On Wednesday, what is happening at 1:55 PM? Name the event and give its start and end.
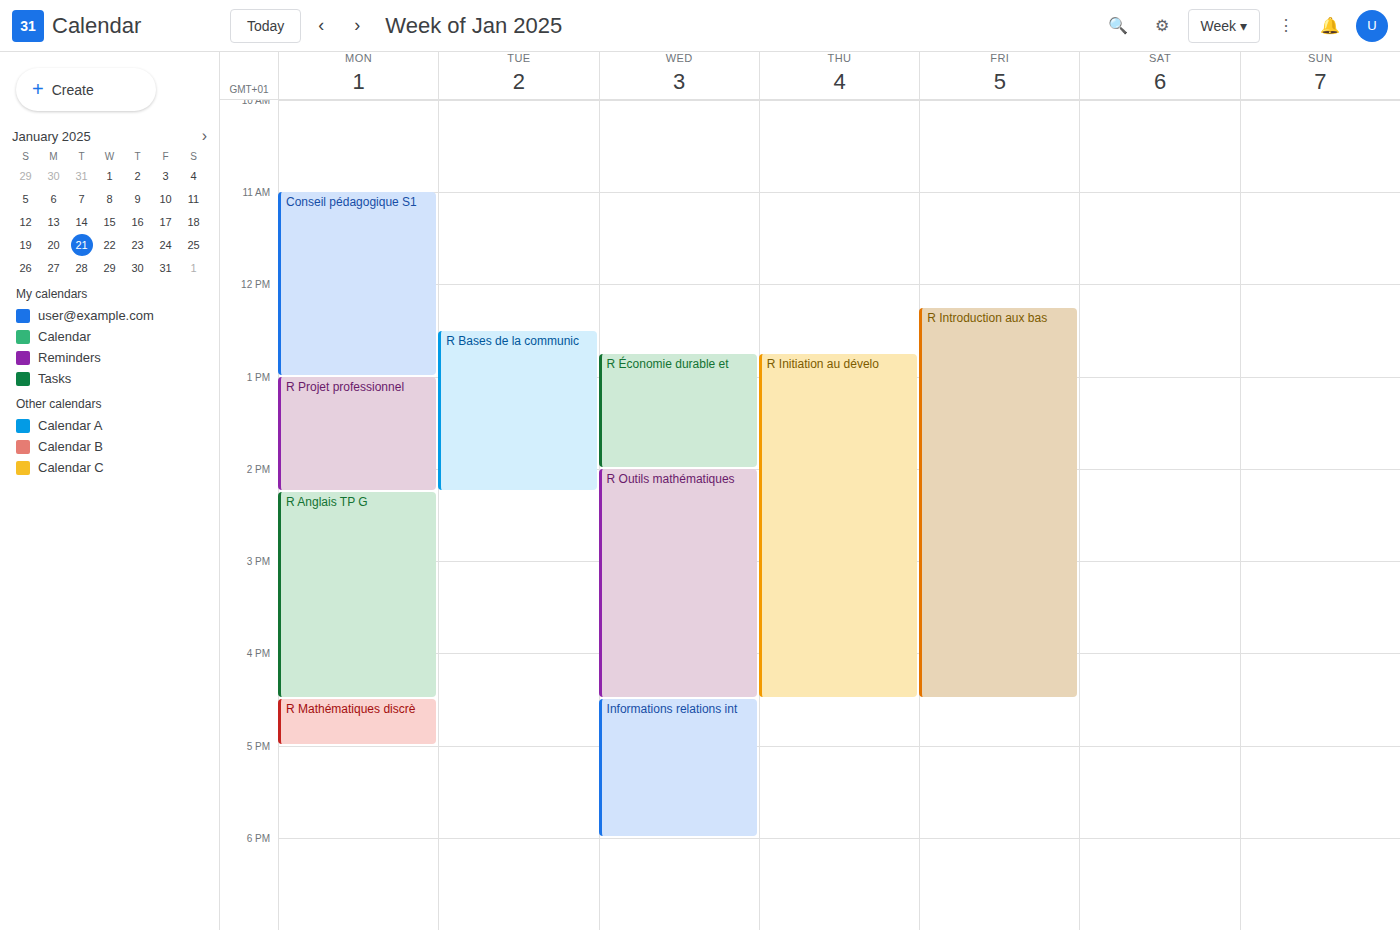
"R Économie durable et", 12:45 PM to 2:00 PM